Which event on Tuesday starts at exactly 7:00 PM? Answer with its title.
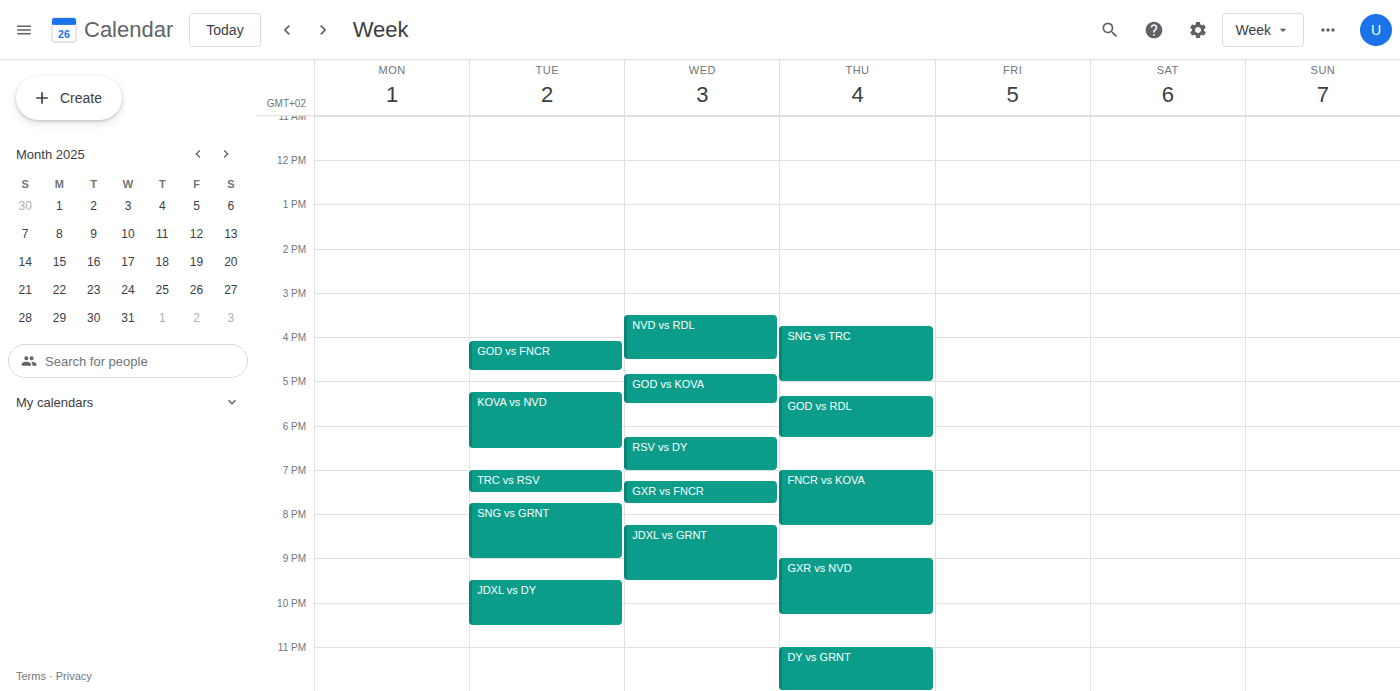
"TRC vs RSV"